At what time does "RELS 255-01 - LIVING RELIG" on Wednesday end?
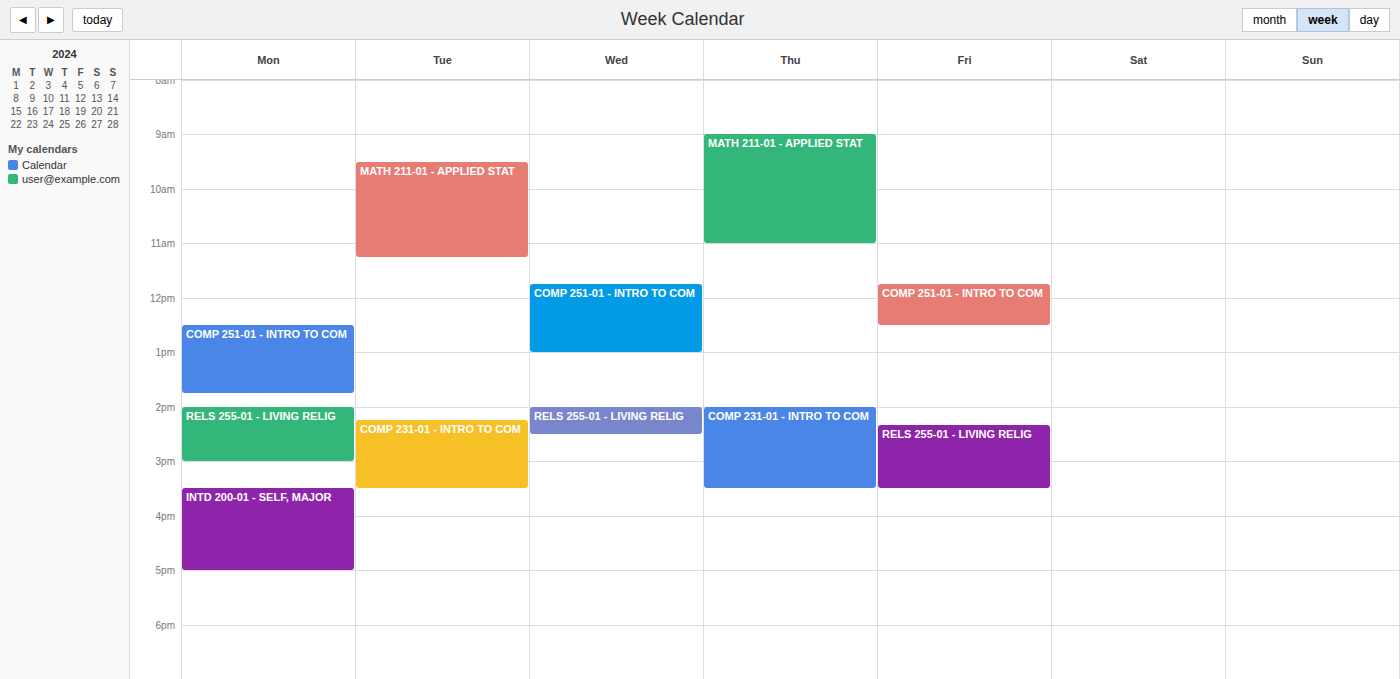
2:30 PM